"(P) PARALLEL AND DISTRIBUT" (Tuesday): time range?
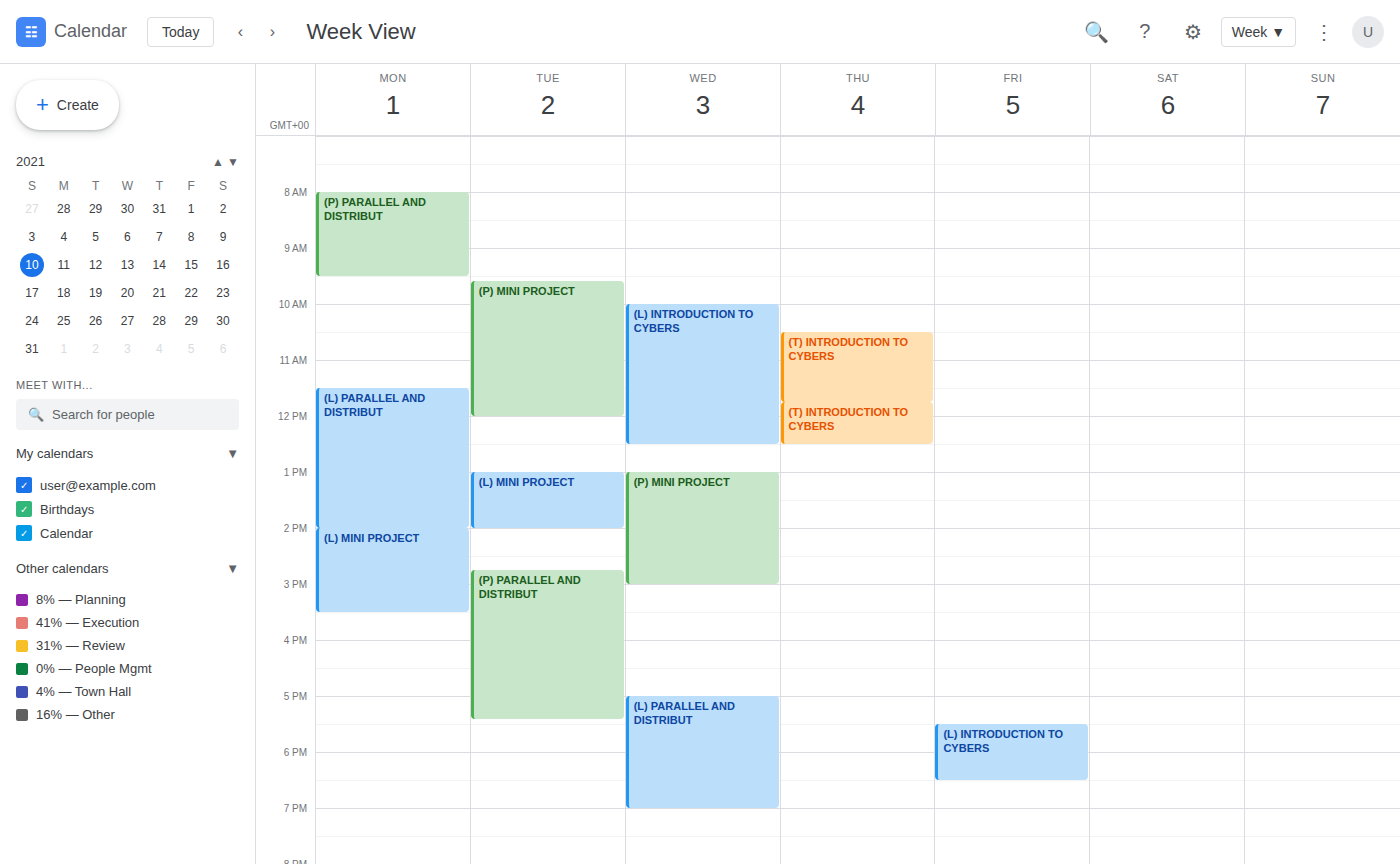
2:45 PM to 5:25 PM